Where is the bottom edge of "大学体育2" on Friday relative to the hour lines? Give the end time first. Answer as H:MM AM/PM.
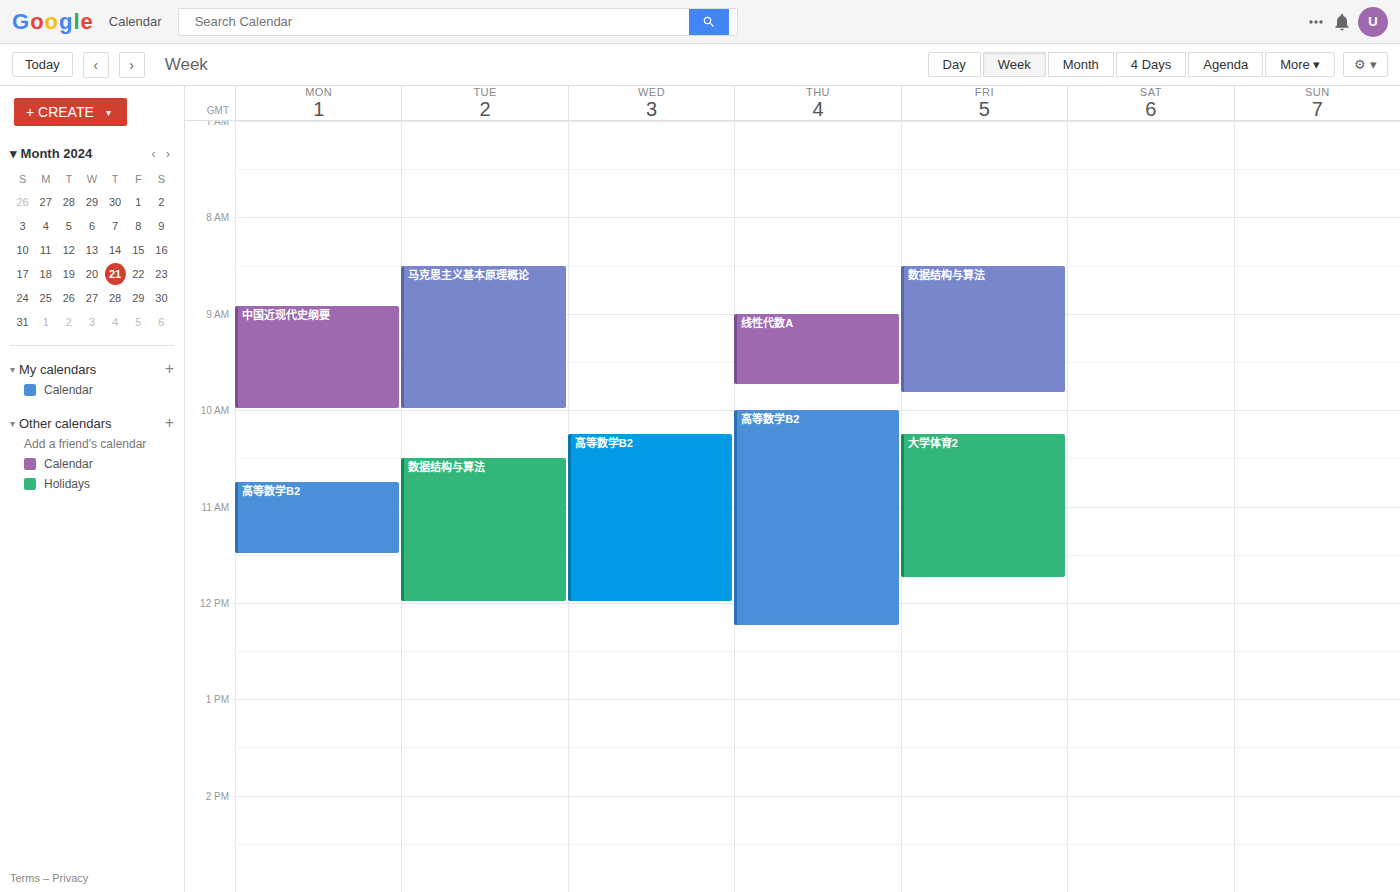
11:45 AM -- neither: three quarters of the way from the 11 AM line to the 12 PM line.